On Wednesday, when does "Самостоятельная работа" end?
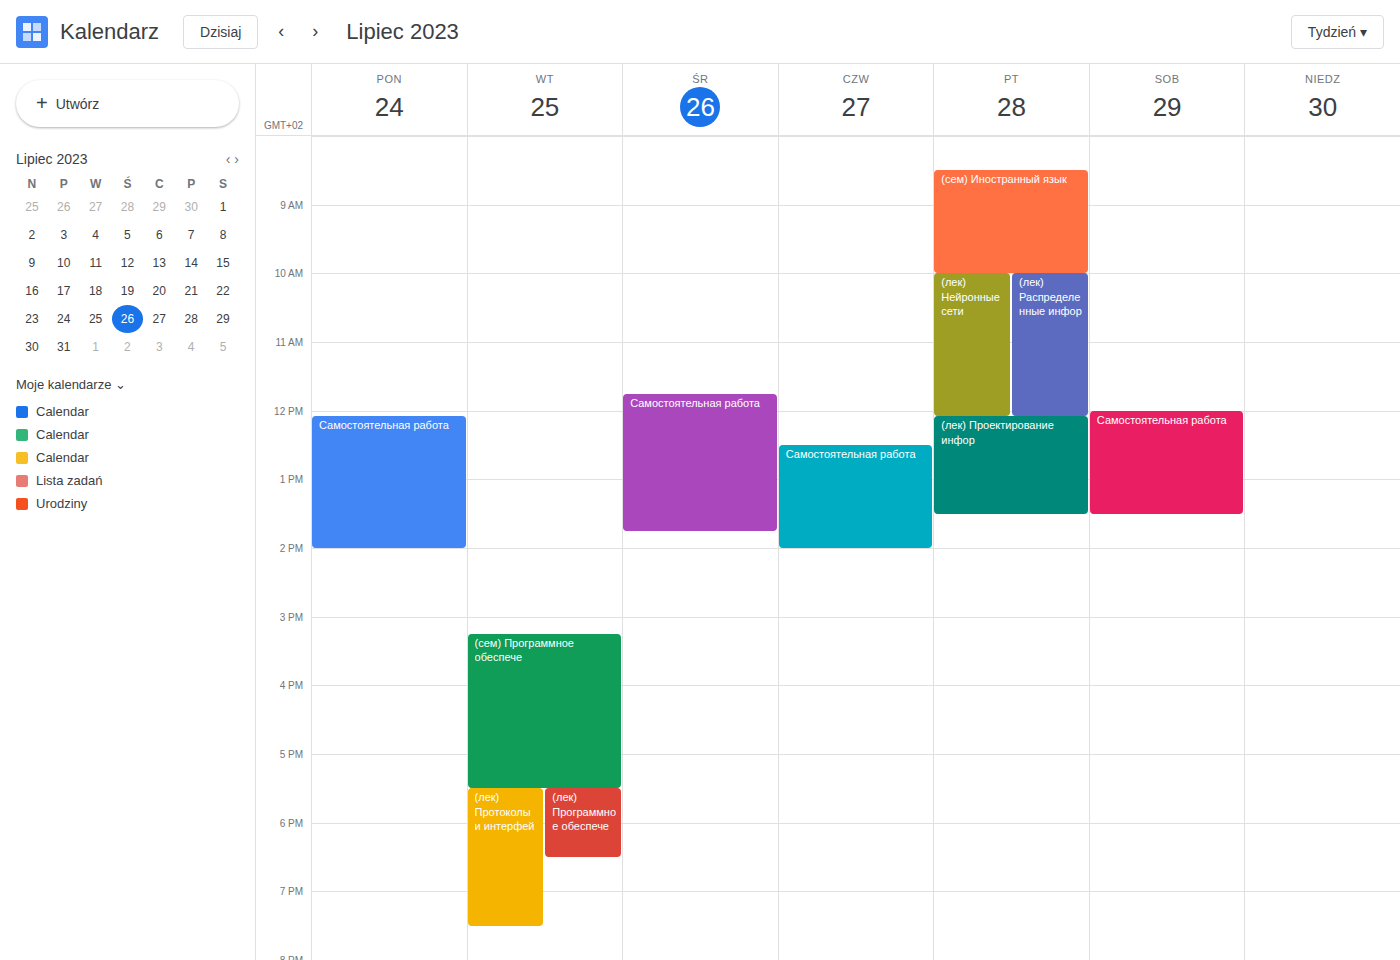
1:45 PM